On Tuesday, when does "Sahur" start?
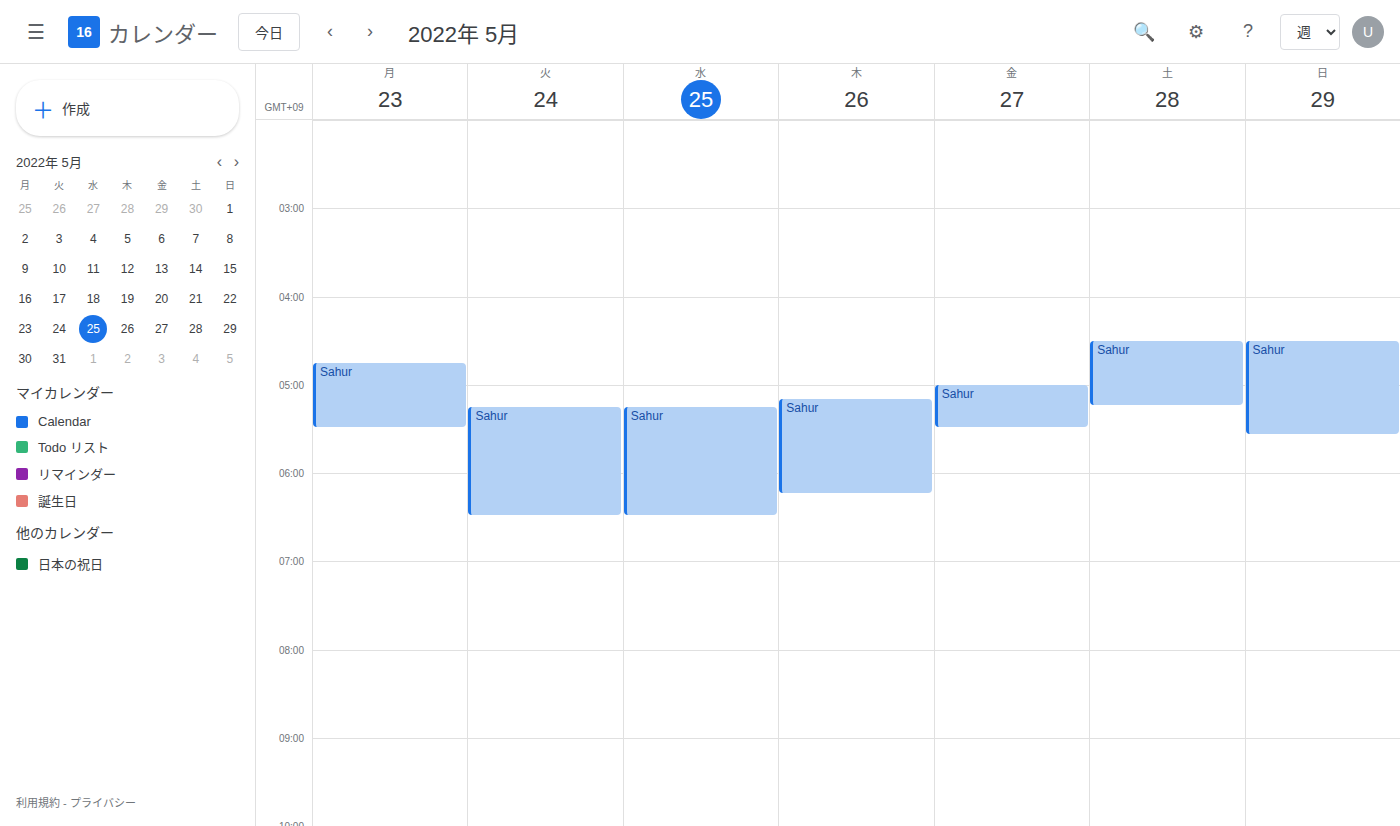
5:15 AM